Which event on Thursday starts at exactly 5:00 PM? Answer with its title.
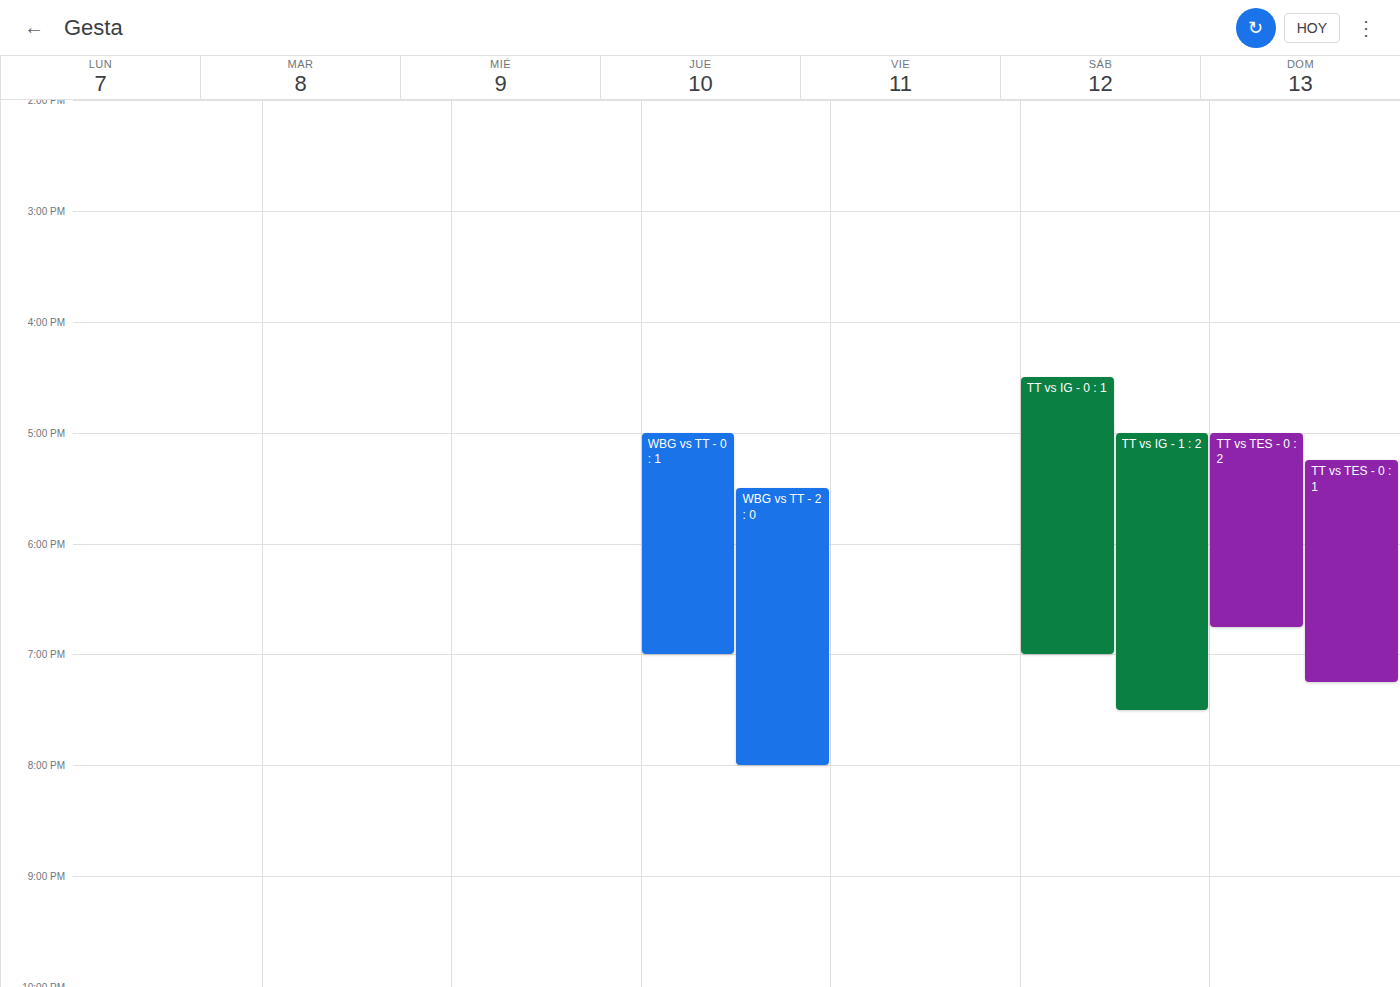
"WBG vs TT - 0 : 1"